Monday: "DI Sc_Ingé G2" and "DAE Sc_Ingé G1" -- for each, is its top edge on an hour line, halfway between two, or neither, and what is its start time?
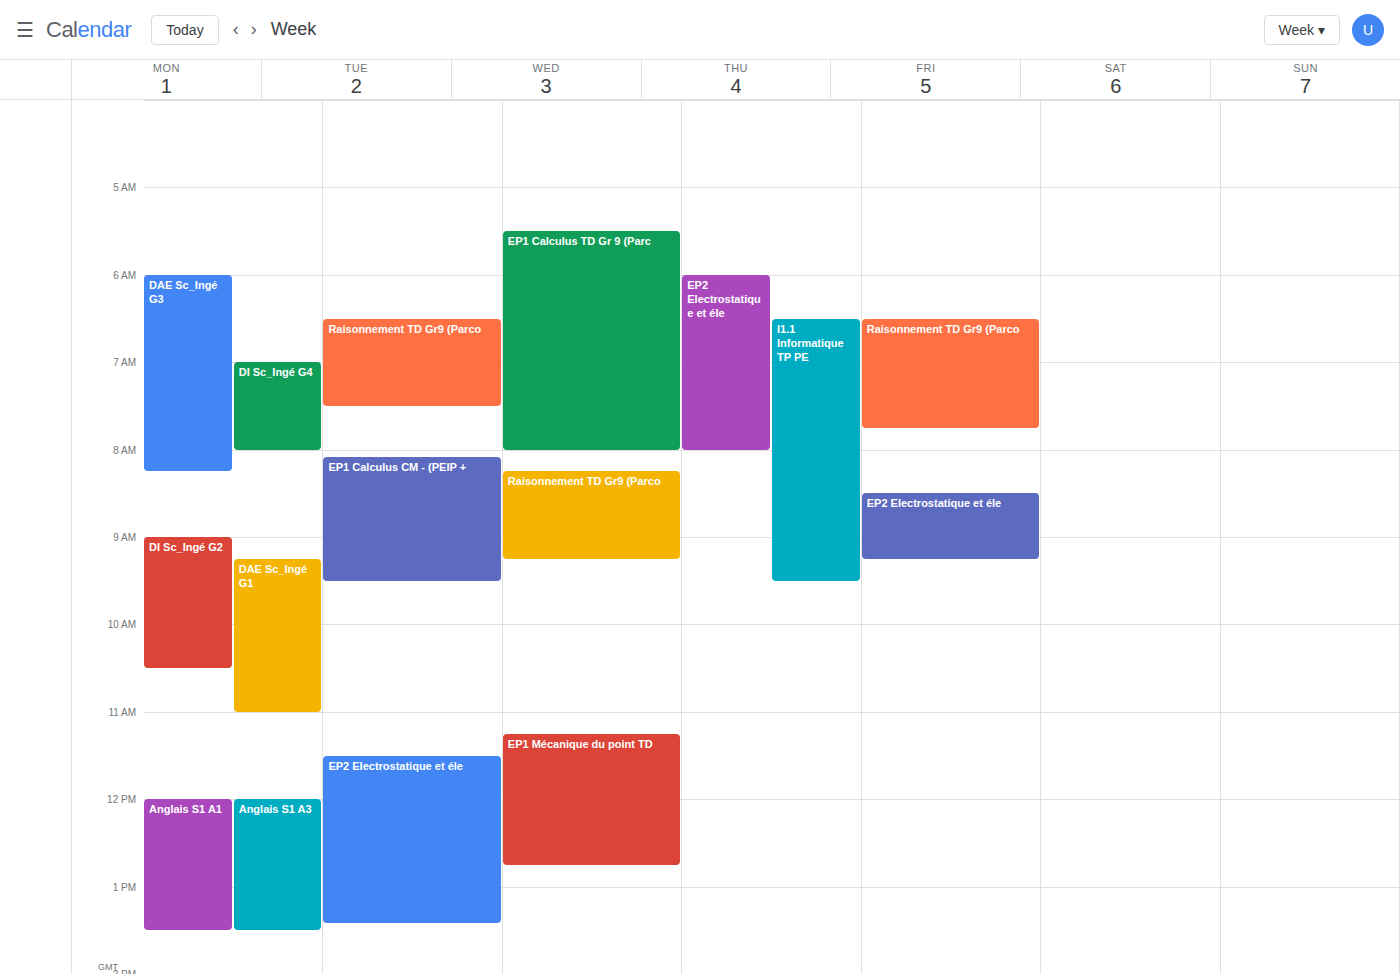
"DI Sc_Ingé G2": 9:00 AM, exactly on the 9 AM line. "DAE Sc_Ingé G1": 9:15 AM, neither: a quarter of the way from the 9 AM line to the 10 AM line.